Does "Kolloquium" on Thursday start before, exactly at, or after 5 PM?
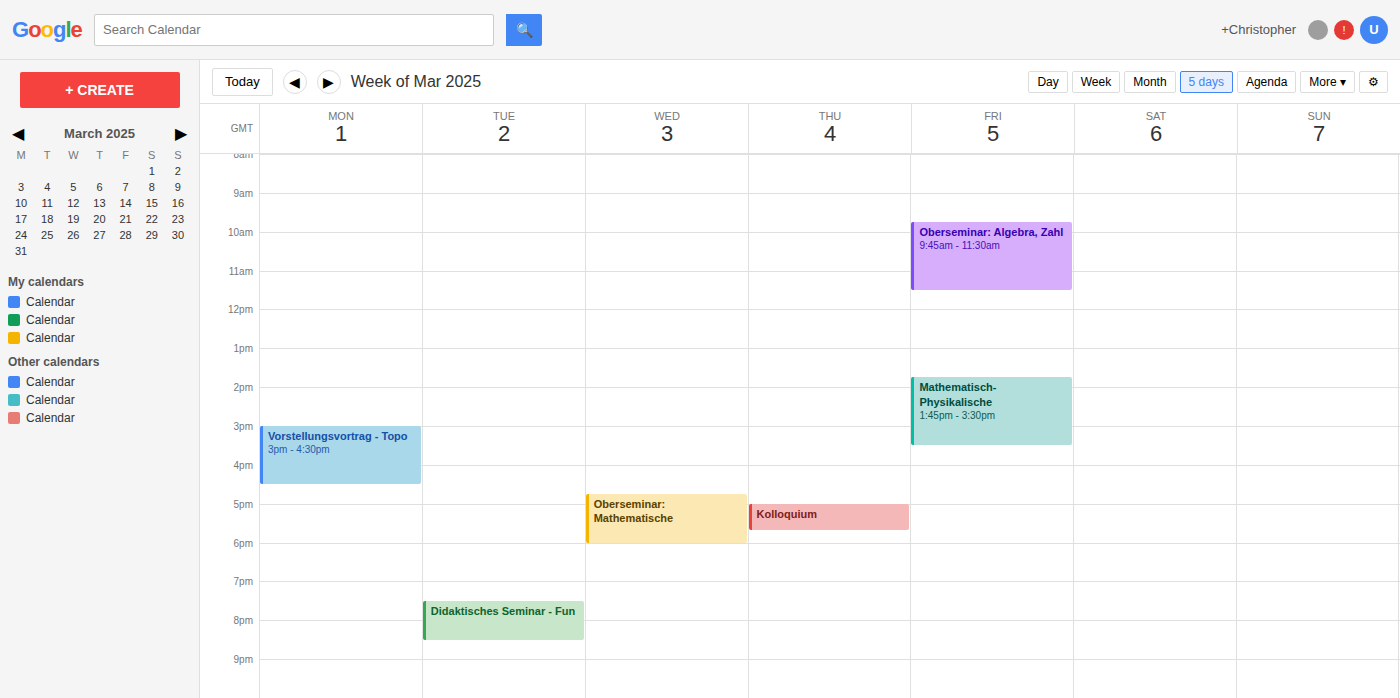
5:00 PM -- exactly at 5 PM, on the 5 PM line.